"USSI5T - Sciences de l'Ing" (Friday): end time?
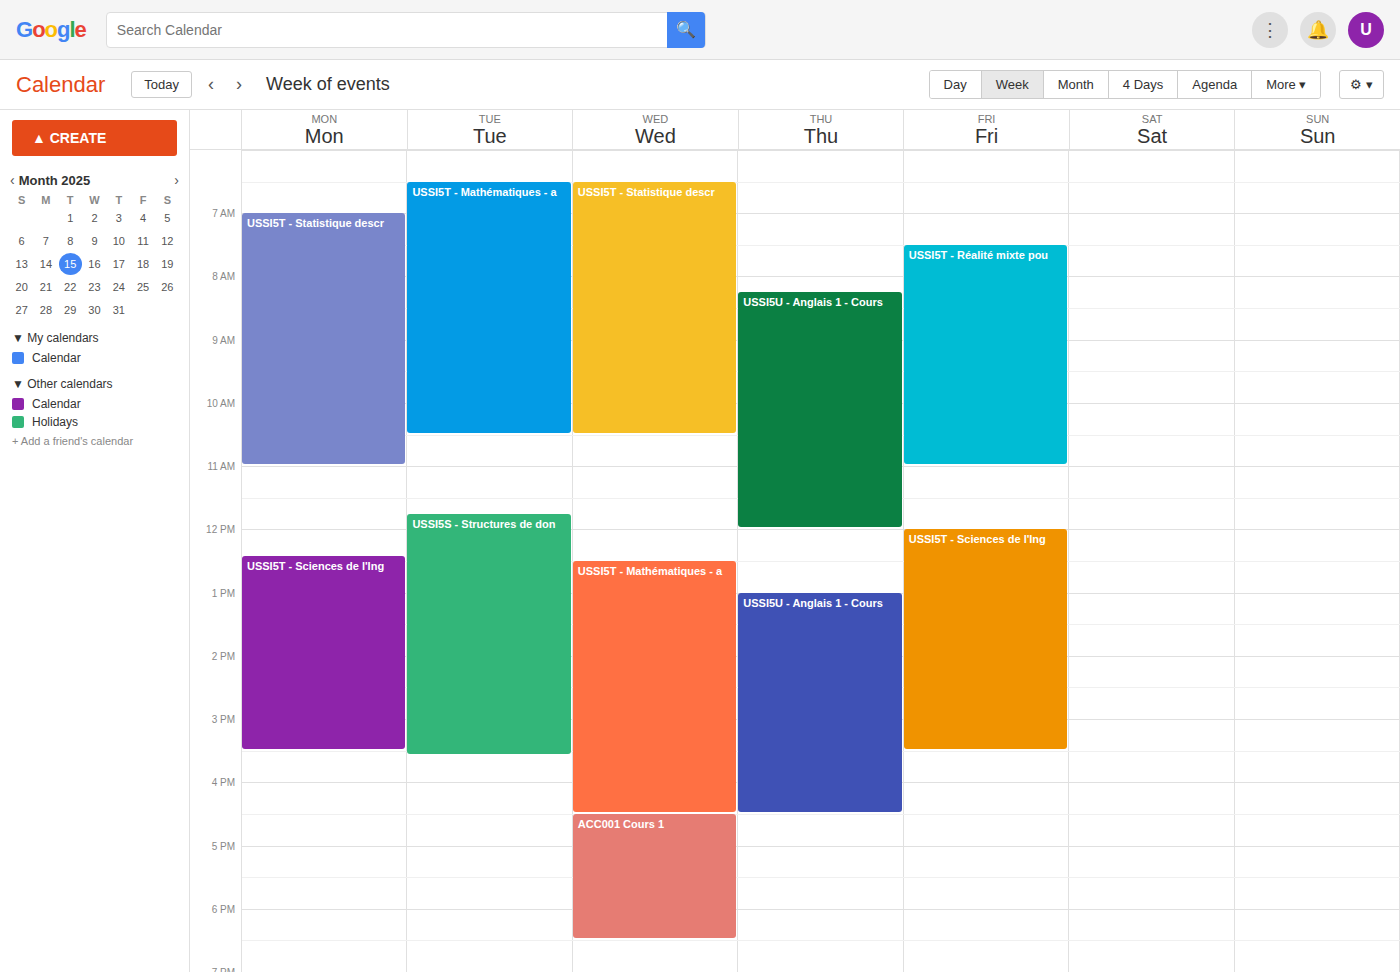
3:30 PM